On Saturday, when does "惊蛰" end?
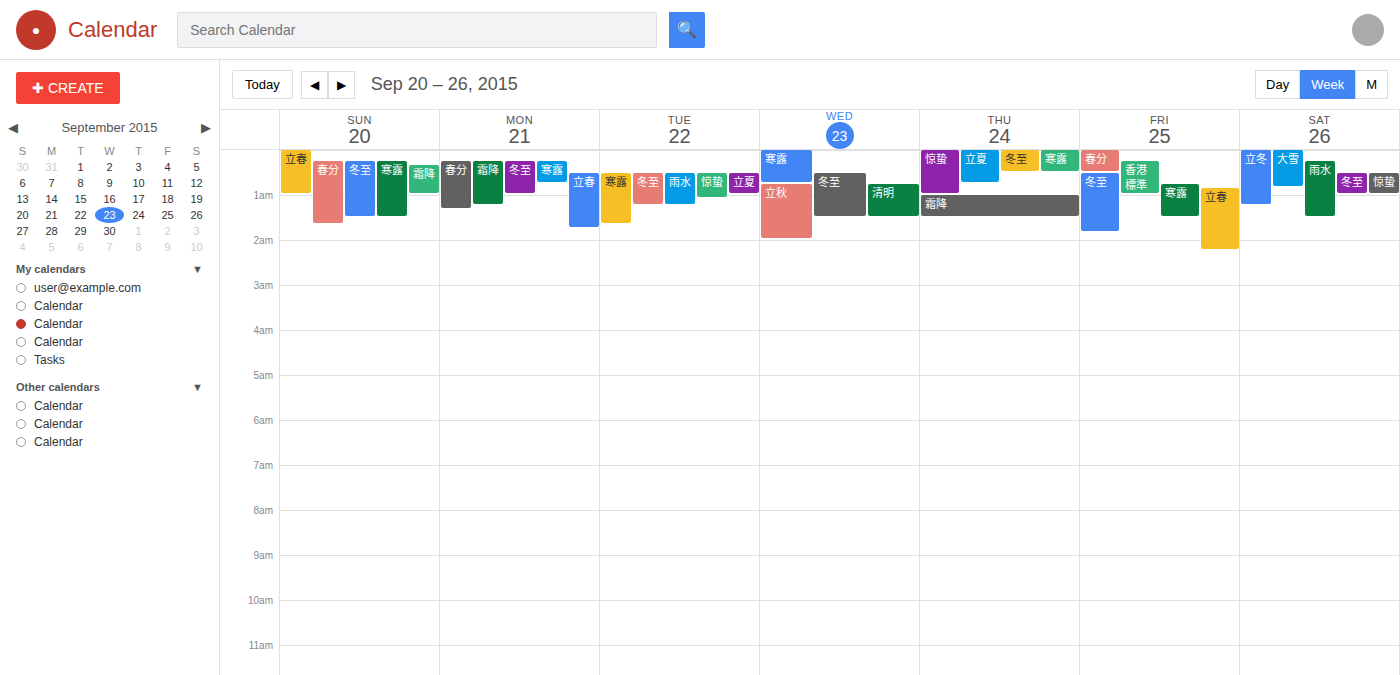
1:00 AM